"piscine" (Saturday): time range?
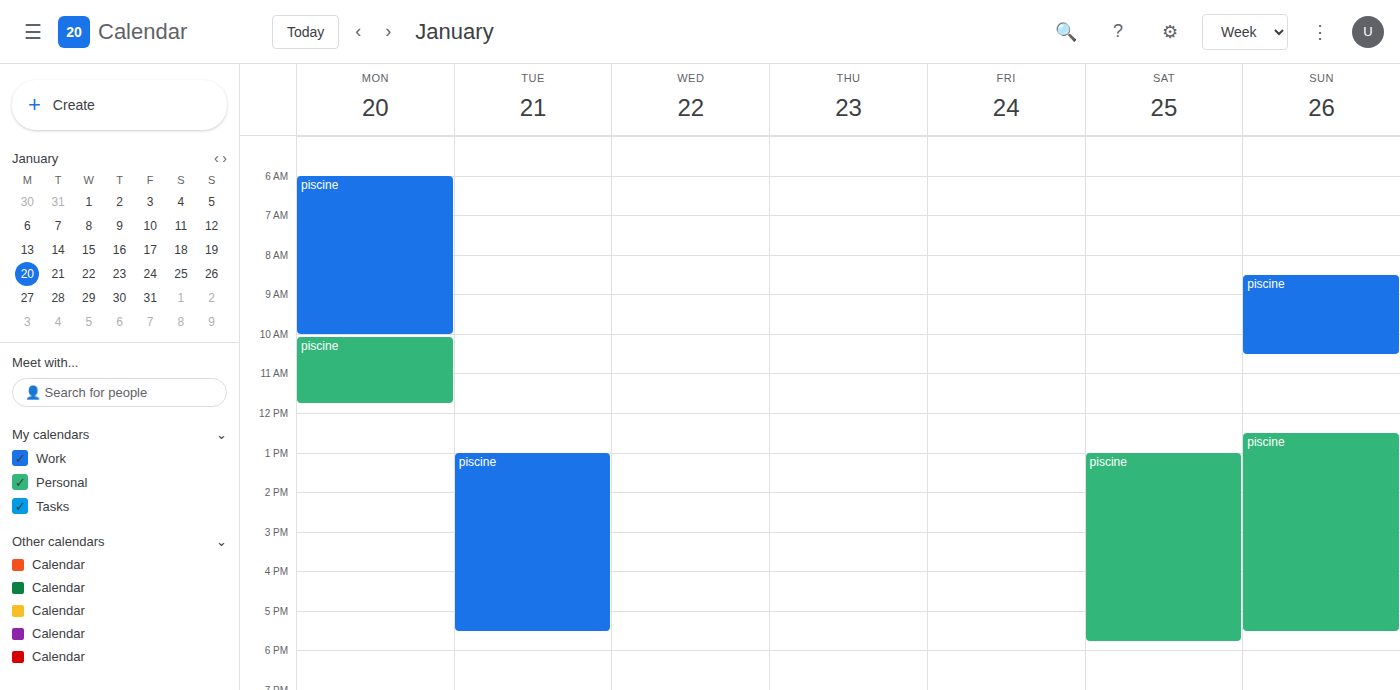
1:00 PM to 5:45 PM